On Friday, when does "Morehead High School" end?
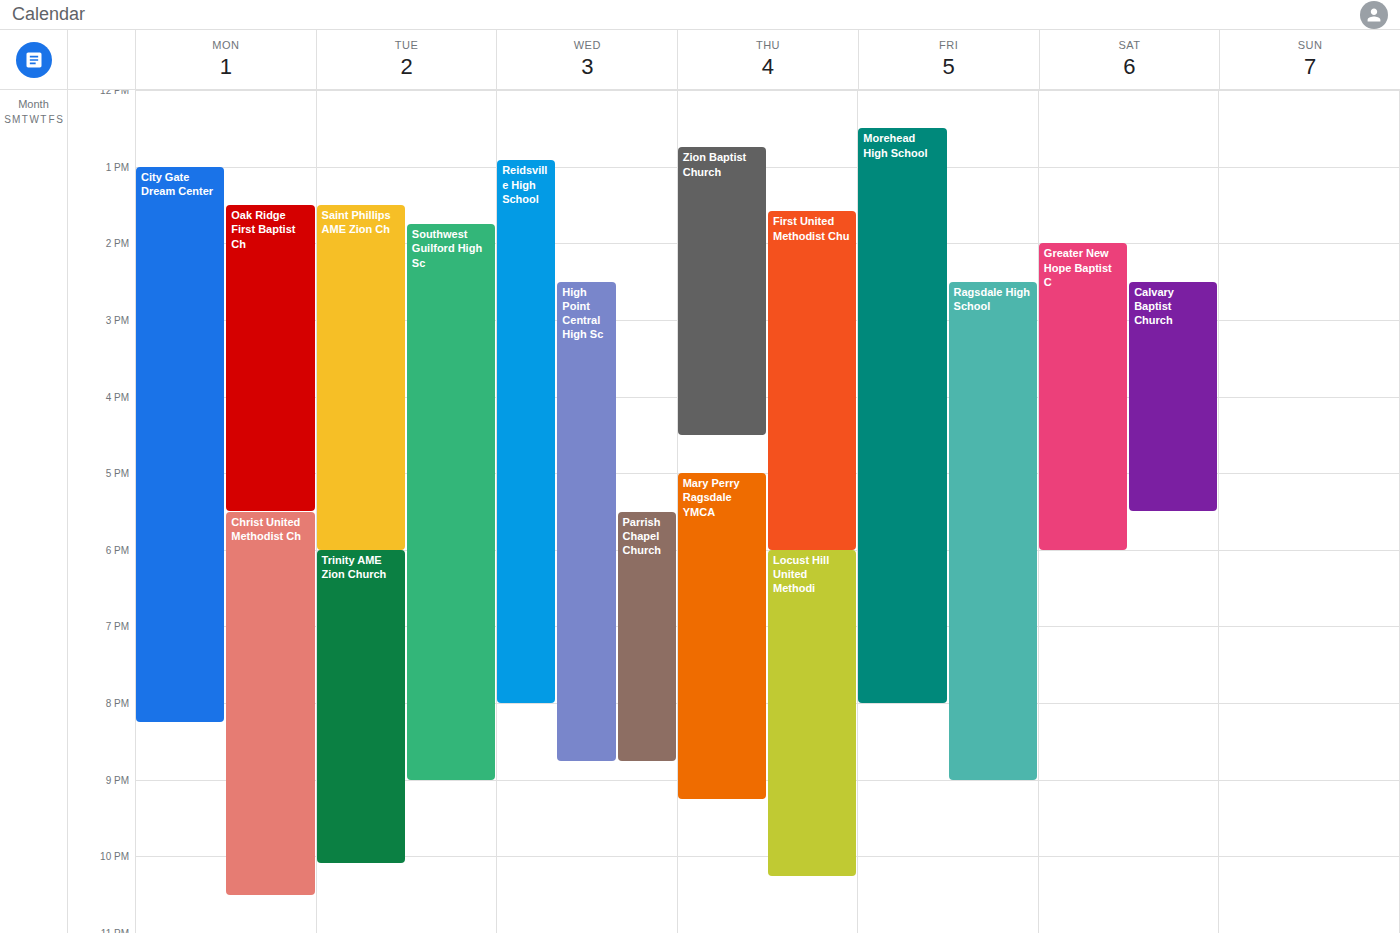
8:00 PM